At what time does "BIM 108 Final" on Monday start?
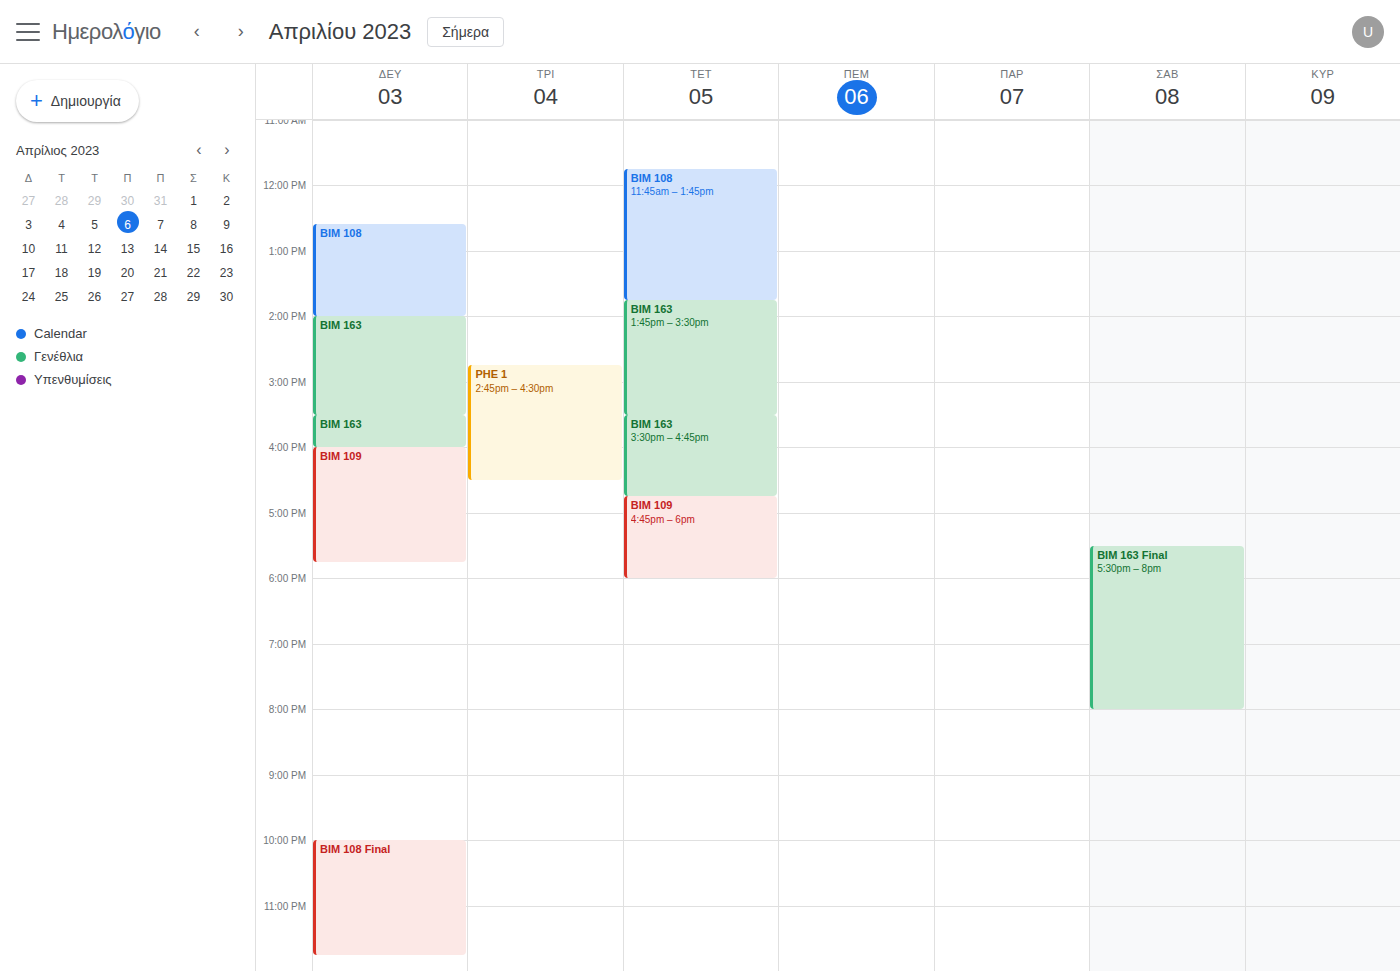
22:00